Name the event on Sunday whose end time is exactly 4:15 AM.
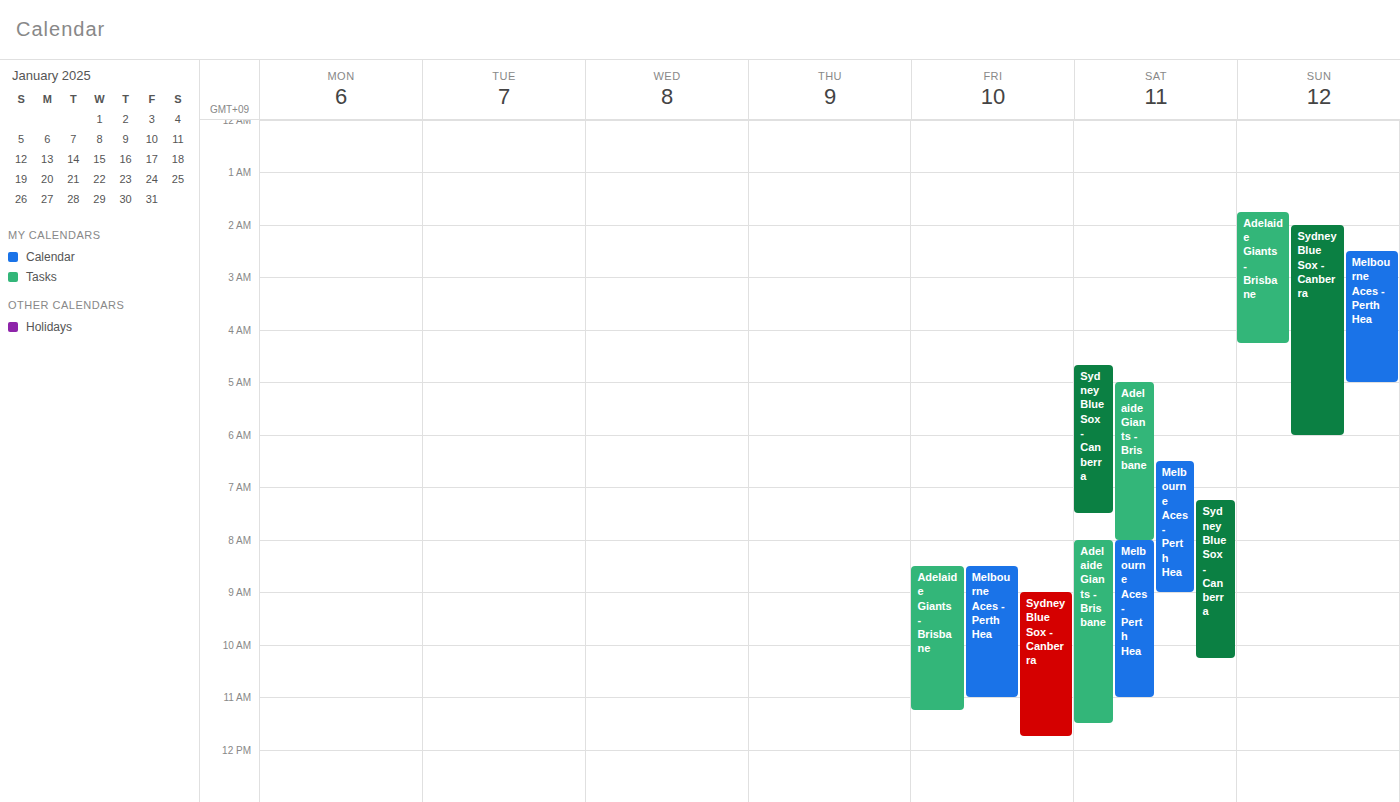
"Adelaide Giants - Brisbane"